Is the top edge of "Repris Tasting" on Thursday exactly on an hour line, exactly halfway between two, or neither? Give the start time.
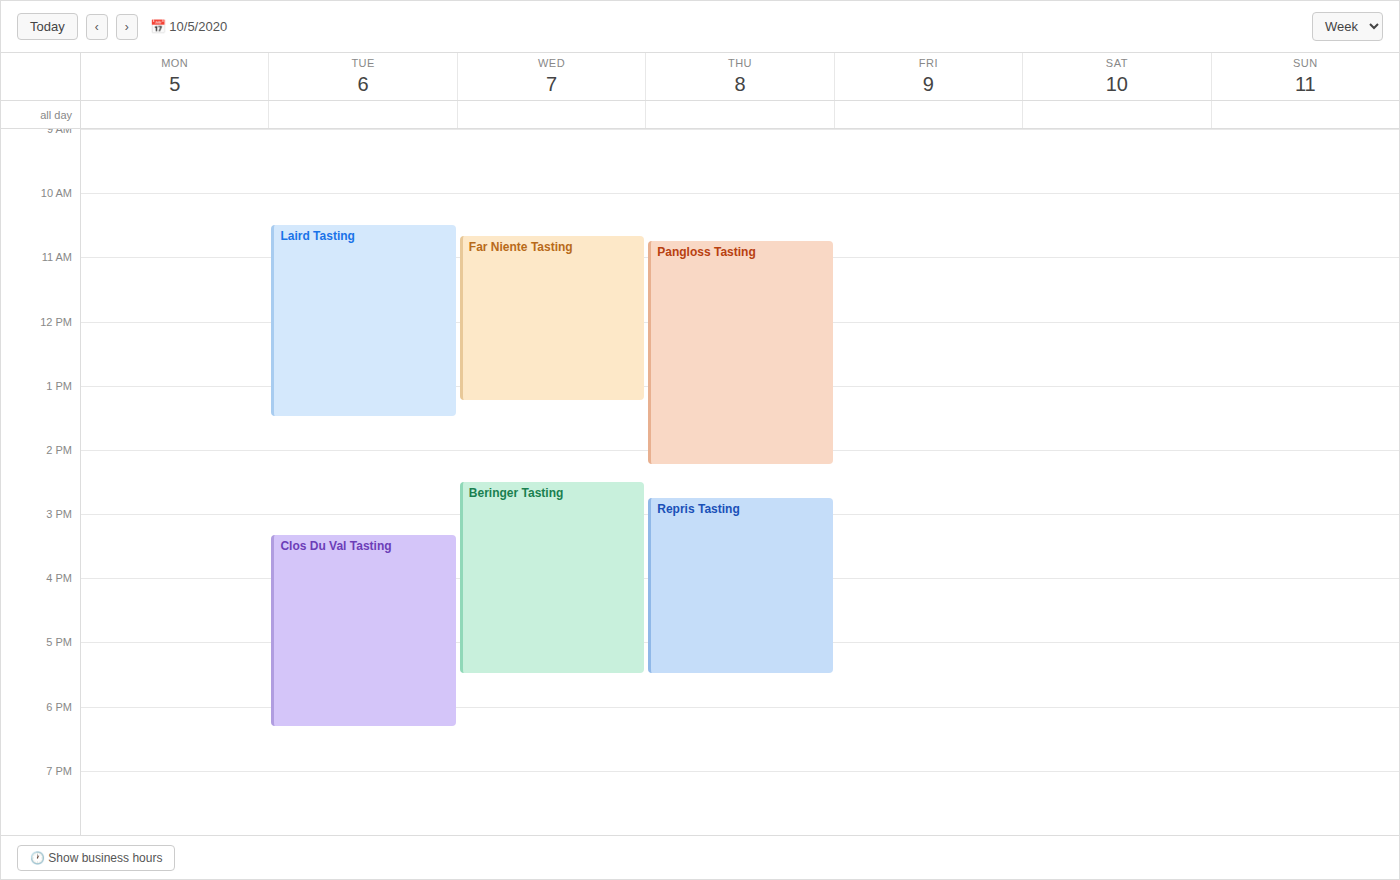
14:45 -- neither: three quarters of the way from the 14:00 line to the 15:00 line.